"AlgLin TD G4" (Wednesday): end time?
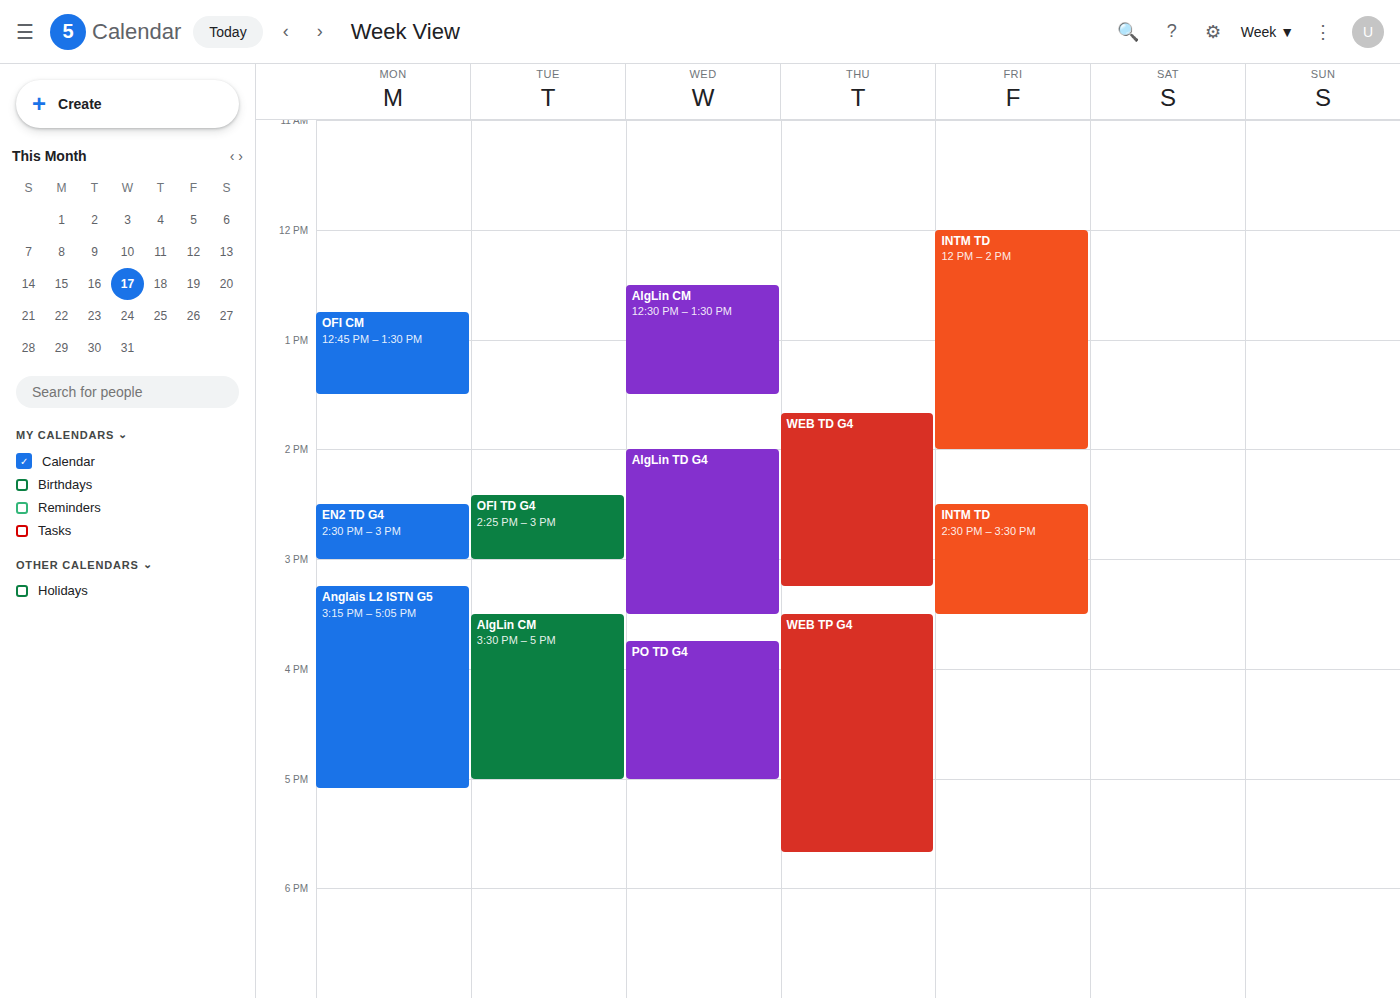
3:30 PM